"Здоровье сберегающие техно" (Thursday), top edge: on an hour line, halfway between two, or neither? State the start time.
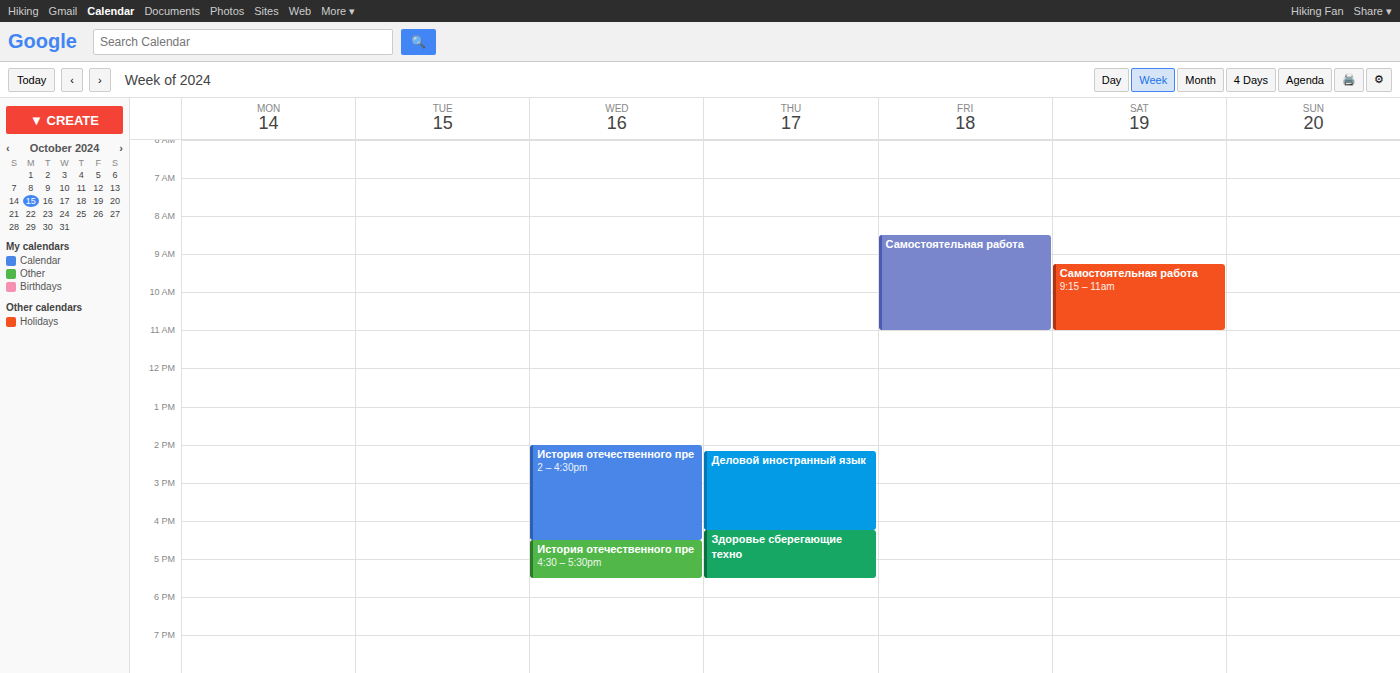
4:15 PM -- neither: a quarter of the way from the 4 PM line to the 5 PM line.